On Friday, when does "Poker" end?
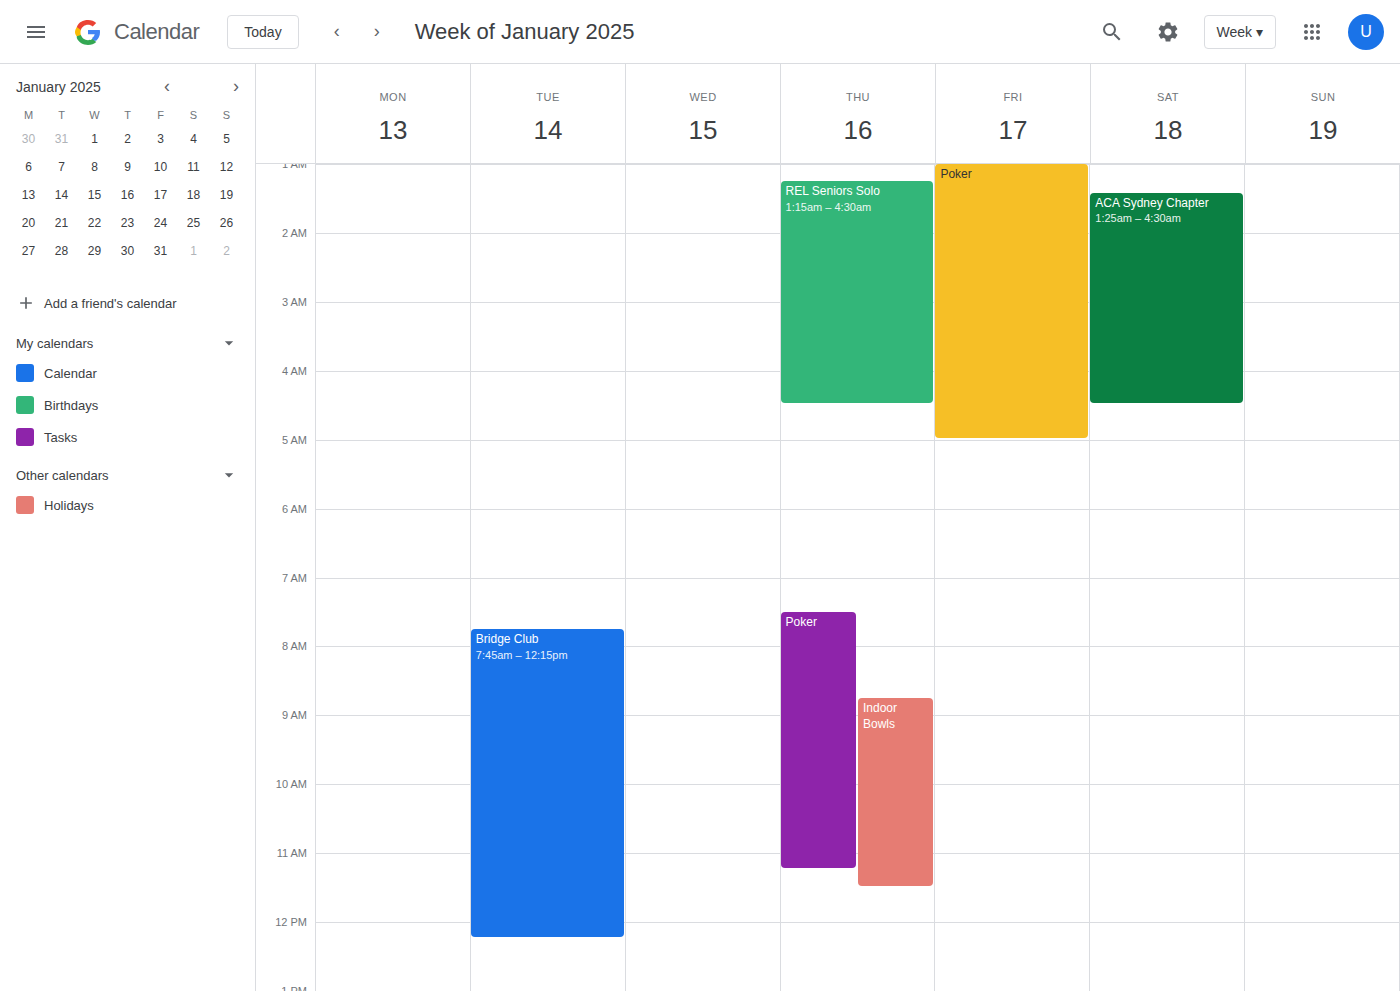
05:00